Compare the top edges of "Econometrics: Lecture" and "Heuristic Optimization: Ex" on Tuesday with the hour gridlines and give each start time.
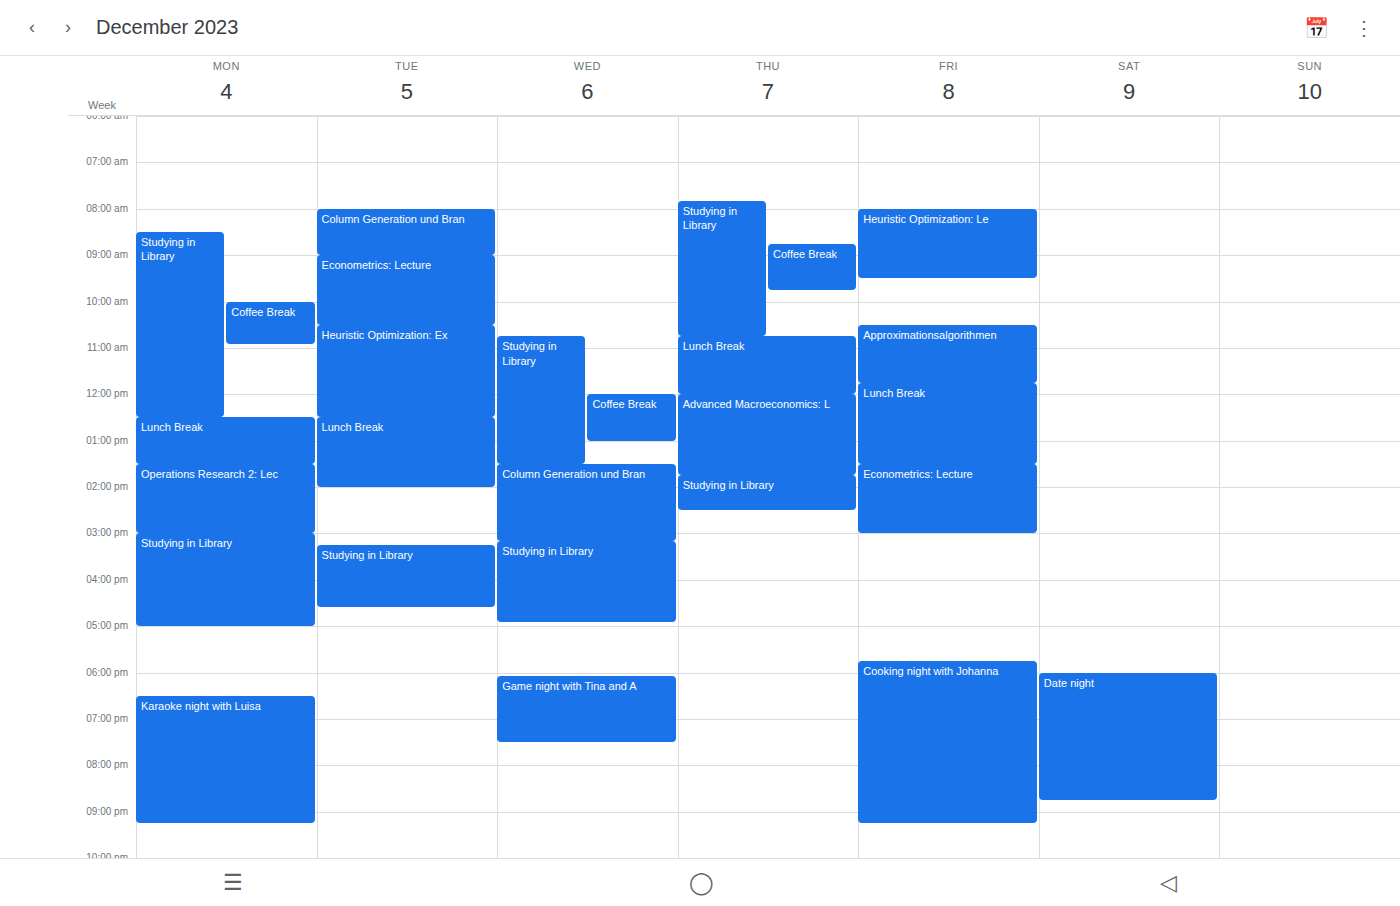
"Econometrics: Lecture": 9:00 AM, exactly on the 9 AM line. "Heuristic Optimization: Ex": 10:30 AM, halfway between the 10 AM and 11 AM lines.